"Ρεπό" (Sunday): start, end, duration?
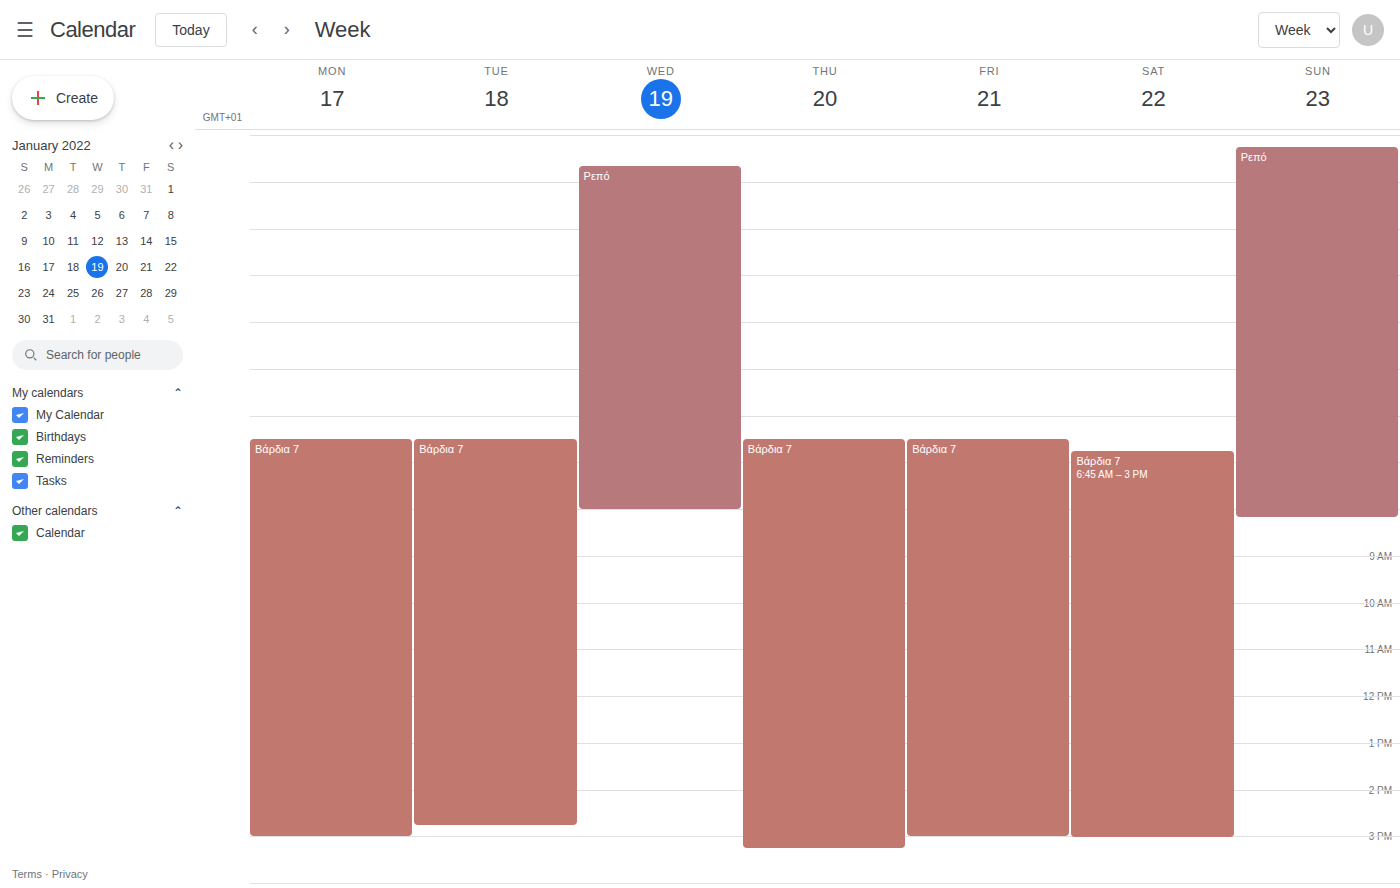
12:15 AM to 8:10 AM, 7 hours 55 minutes